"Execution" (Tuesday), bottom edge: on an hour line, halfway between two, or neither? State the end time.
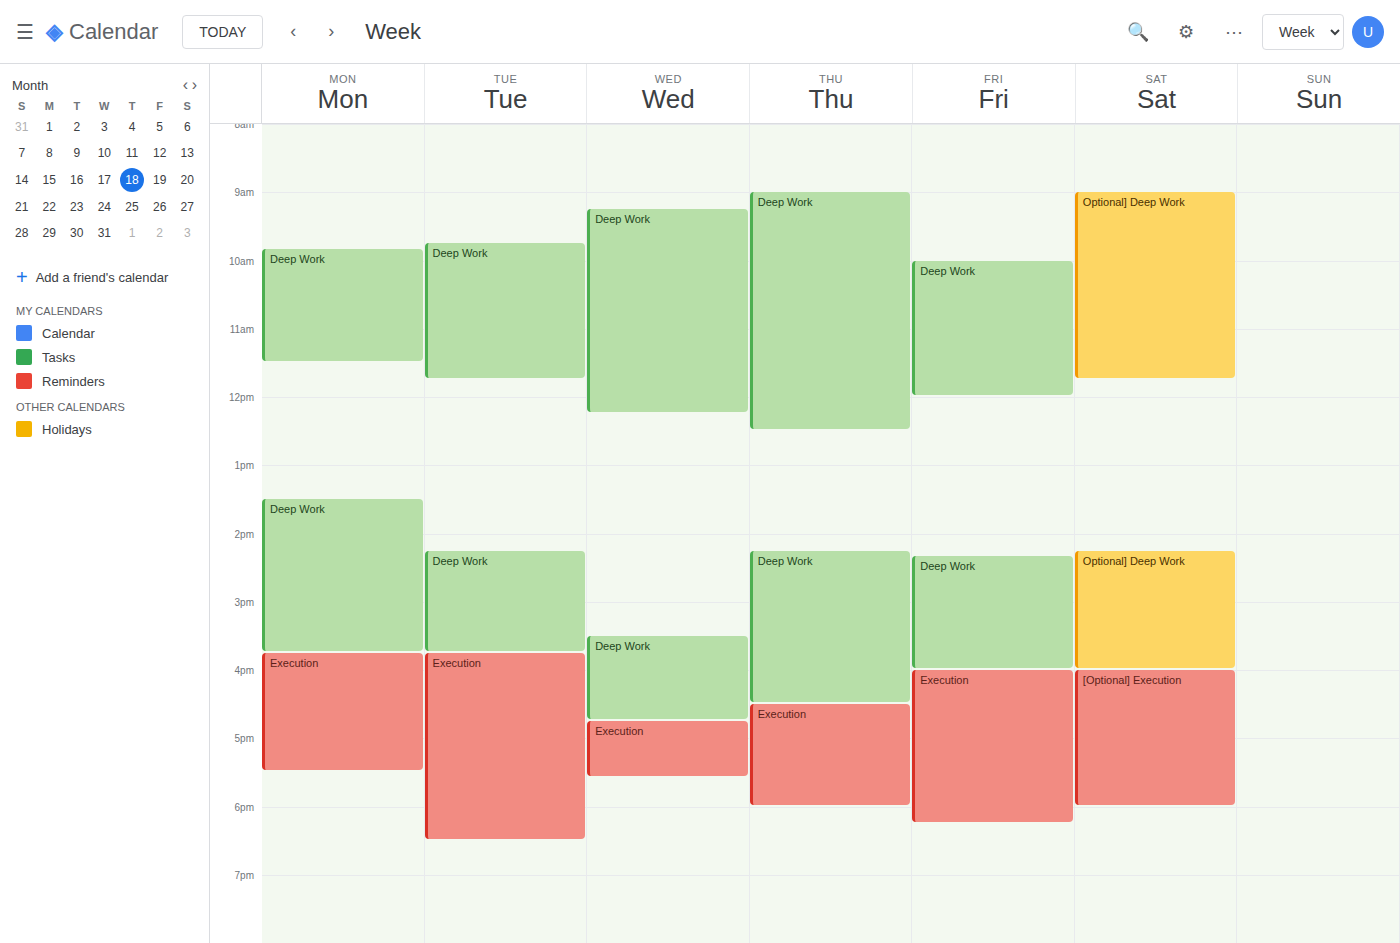
6:30 PM -- halfway between the 6 PM and 7 PM lines.